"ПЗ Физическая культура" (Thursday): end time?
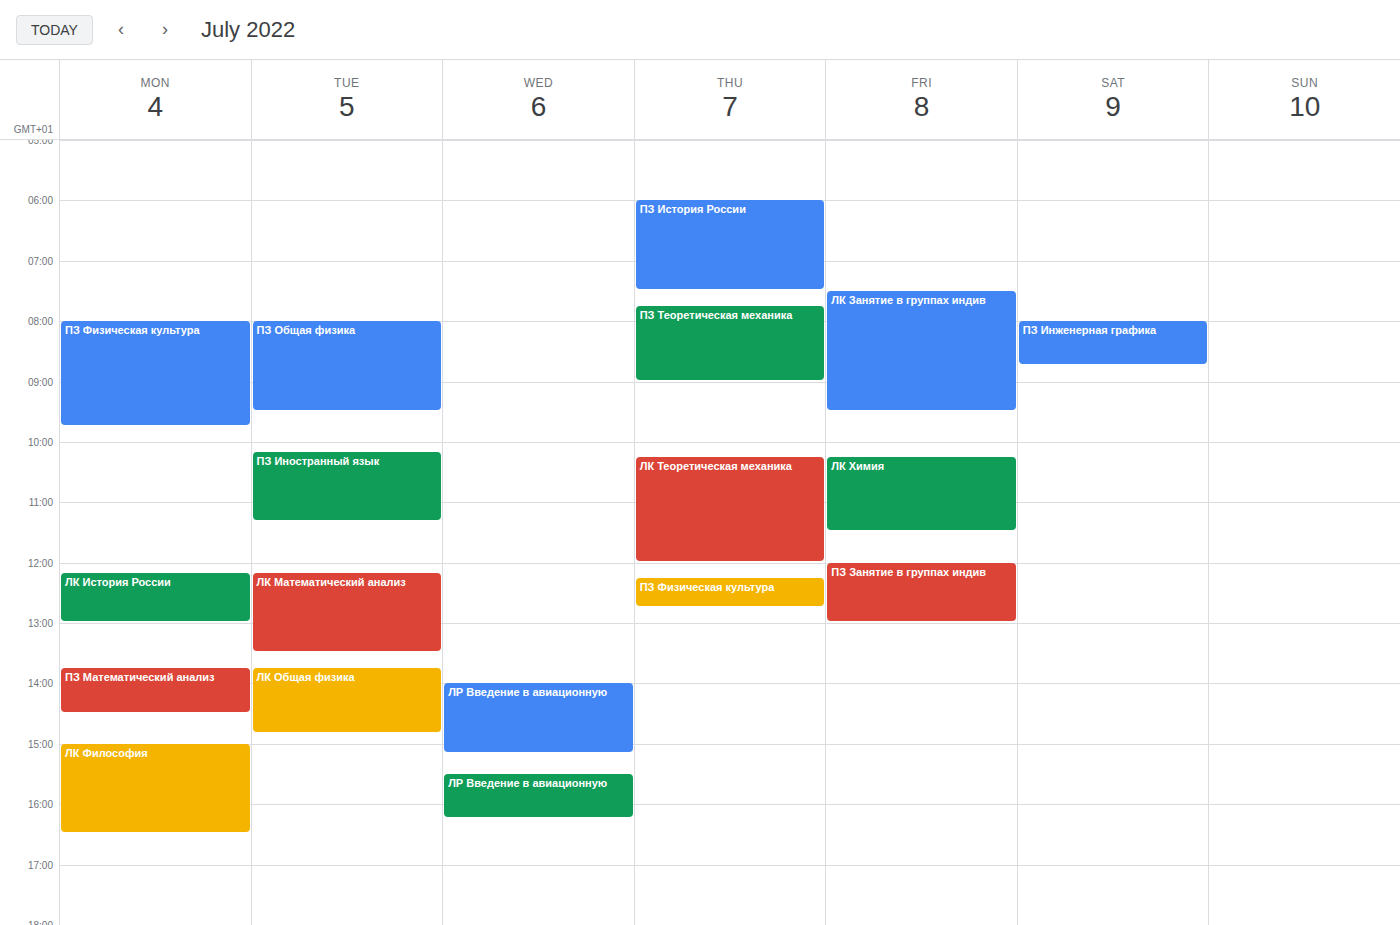
12:45 PM